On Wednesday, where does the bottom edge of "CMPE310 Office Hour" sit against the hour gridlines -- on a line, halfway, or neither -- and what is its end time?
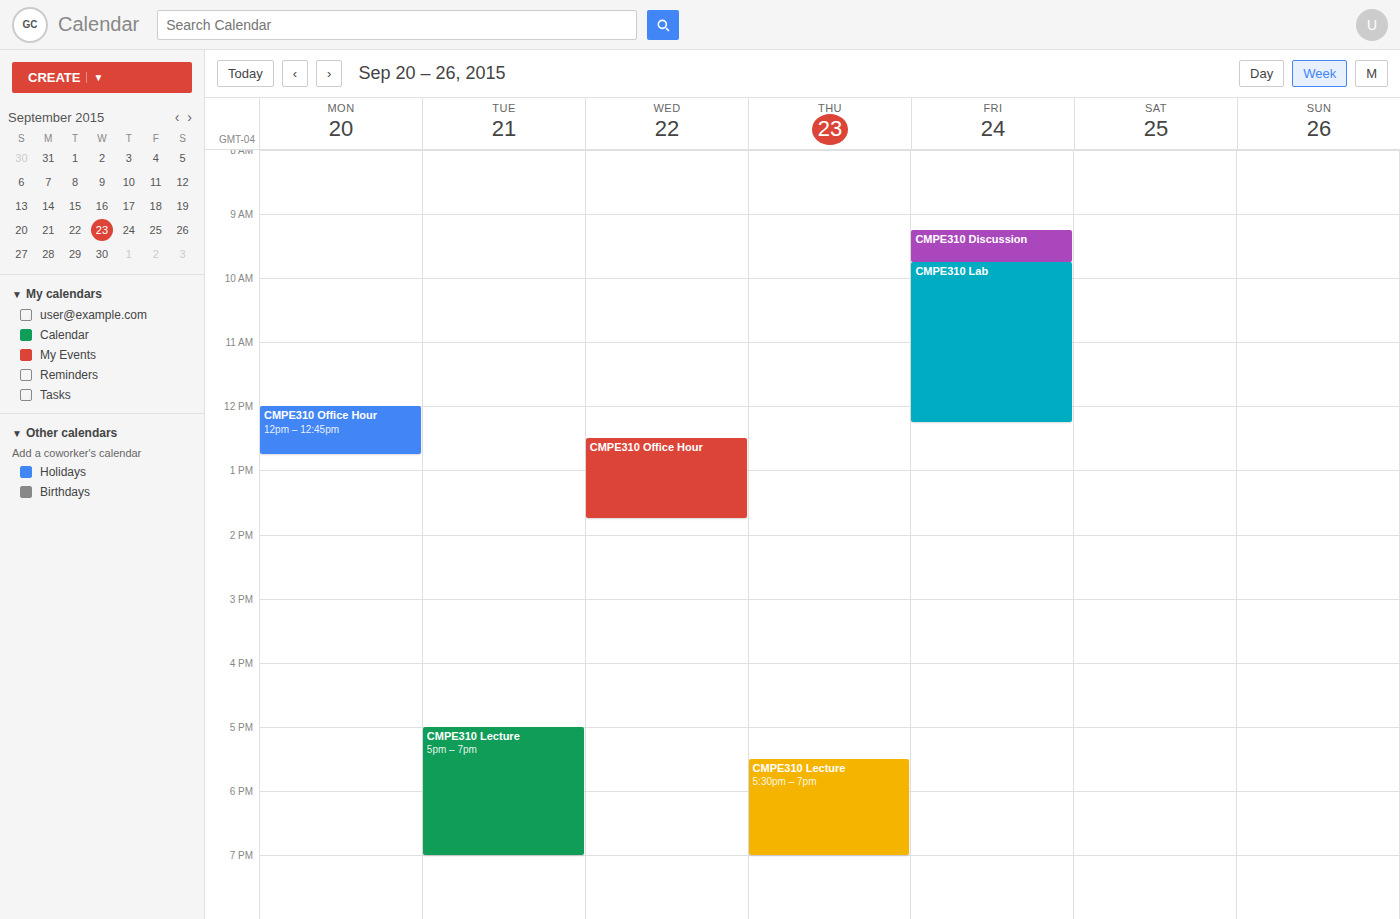
1:45 PM -- neither: three quarters of the way from the 1 PM line to the 2 PM line.